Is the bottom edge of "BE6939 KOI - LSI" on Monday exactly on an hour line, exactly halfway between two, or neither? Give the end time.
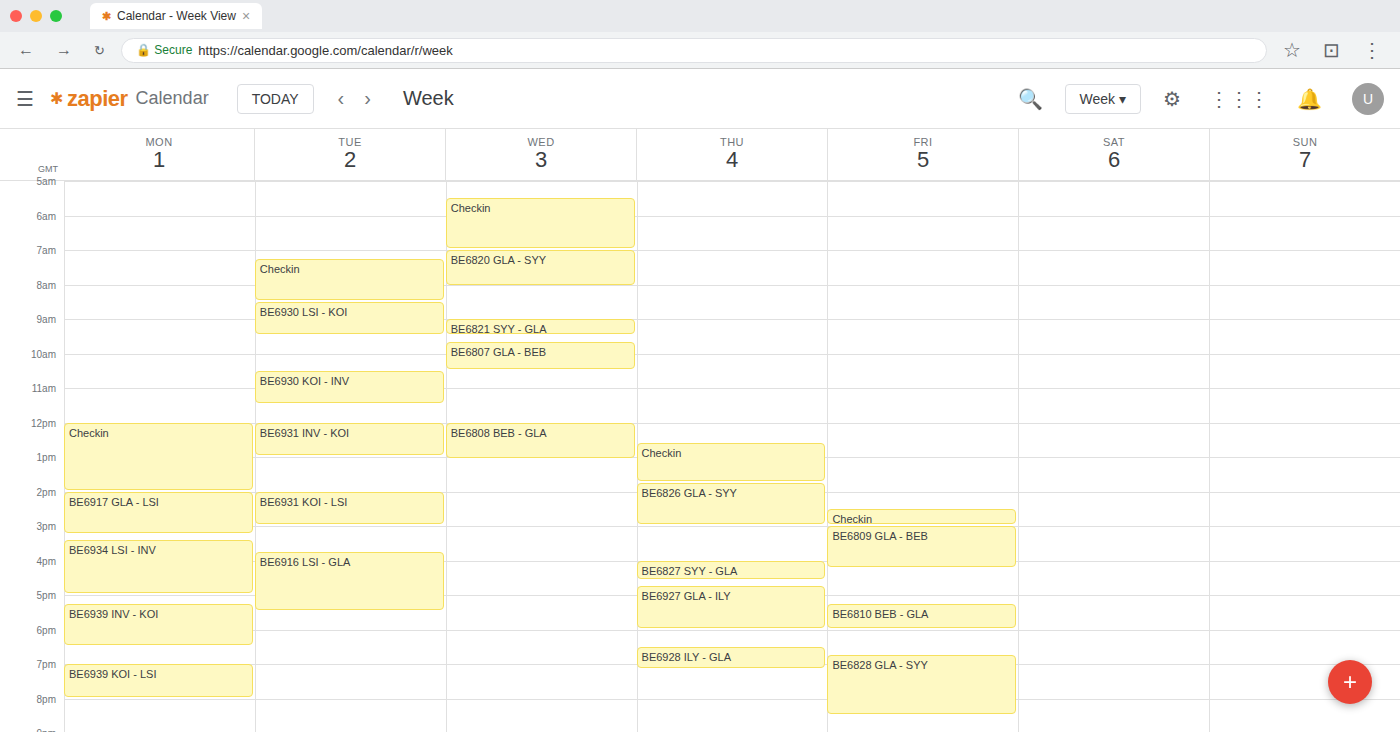
20:00 -- exactly on the 20:00 line.